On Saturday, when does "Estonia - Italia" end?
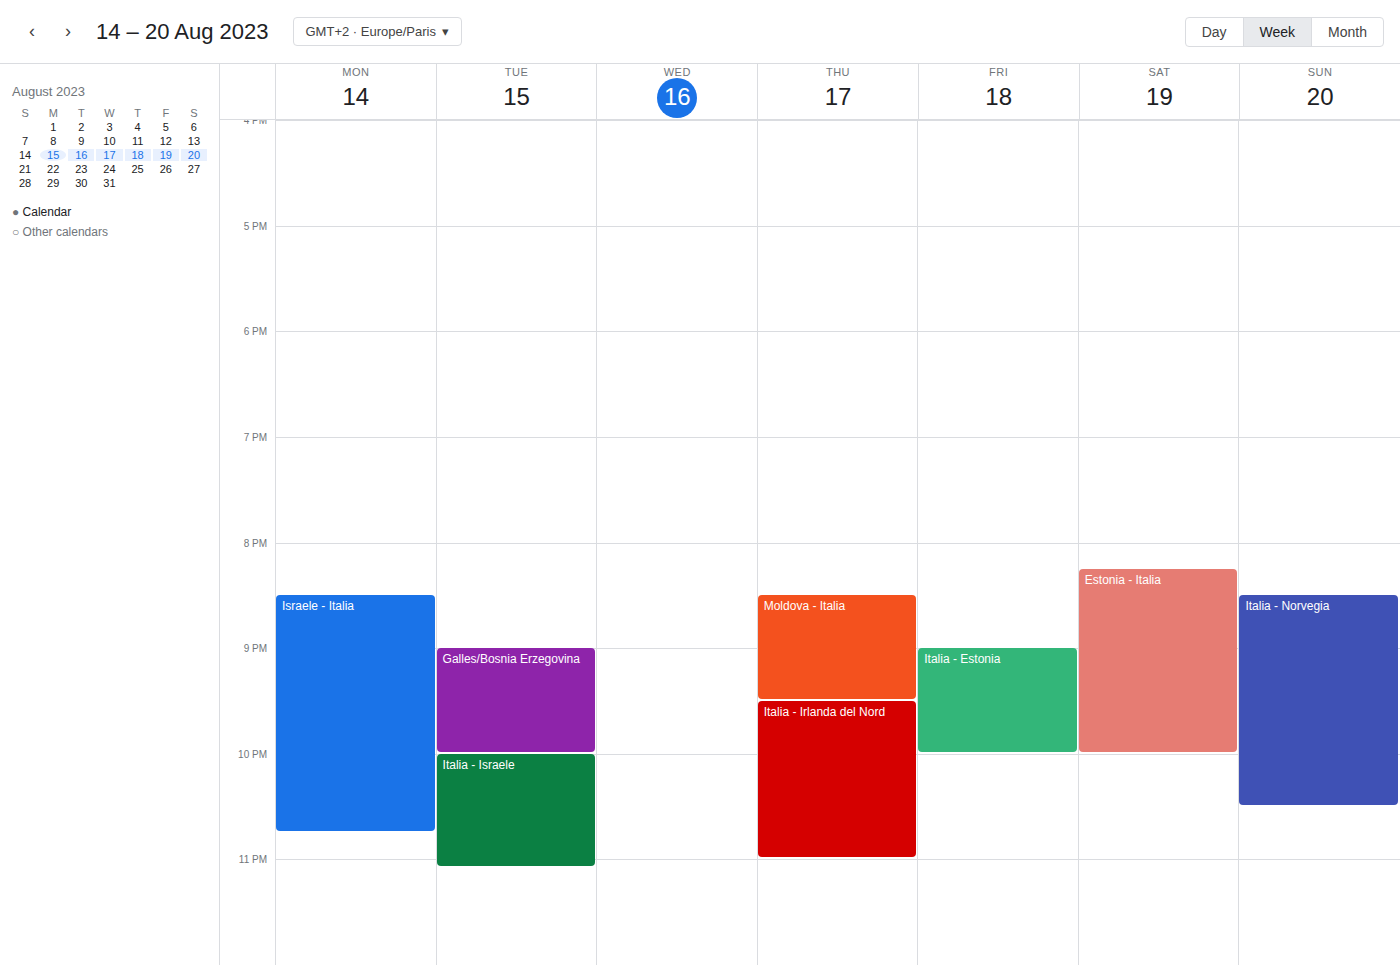
10:00 PM